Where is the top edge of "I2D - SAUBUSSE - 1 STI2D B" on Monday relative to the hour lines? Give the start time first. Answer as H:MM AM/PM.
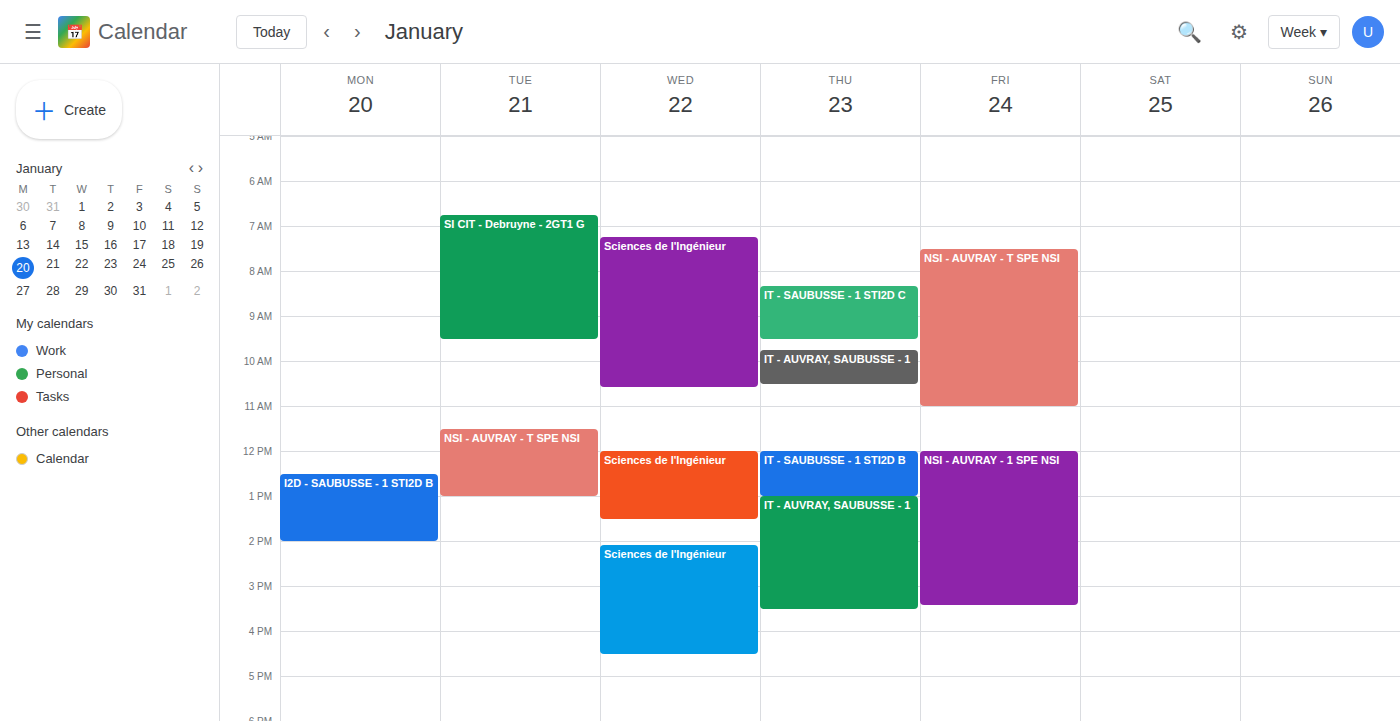
12:30 PM -- halfway between the 12 PM and 1 PM lines.